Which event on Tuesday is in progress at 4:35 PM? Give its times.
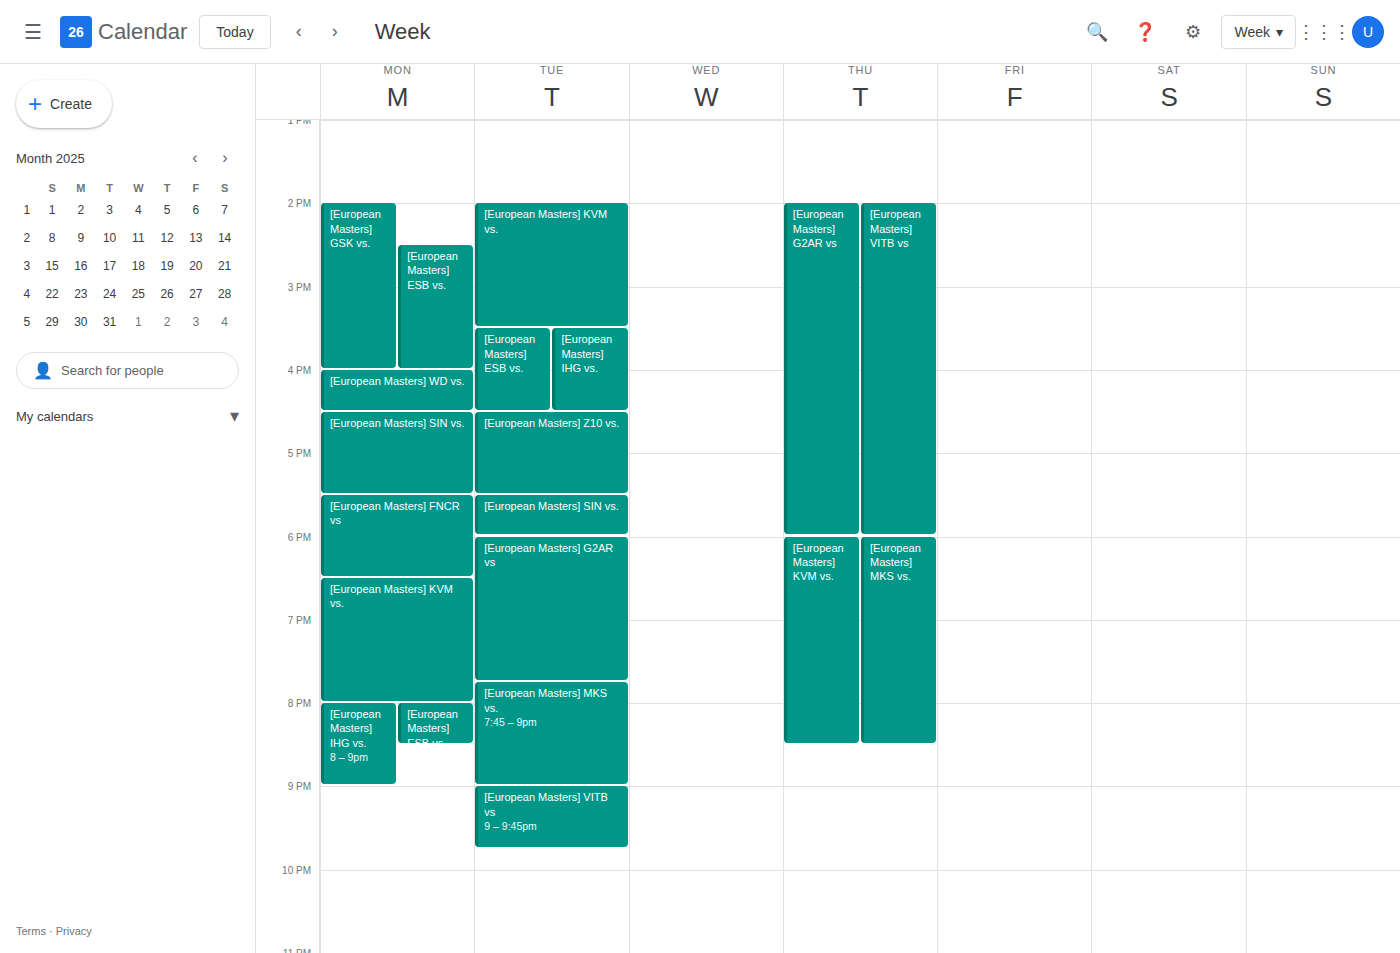
"[European Masters] Z10 vs.", 4:30 PM to 5:30 PM